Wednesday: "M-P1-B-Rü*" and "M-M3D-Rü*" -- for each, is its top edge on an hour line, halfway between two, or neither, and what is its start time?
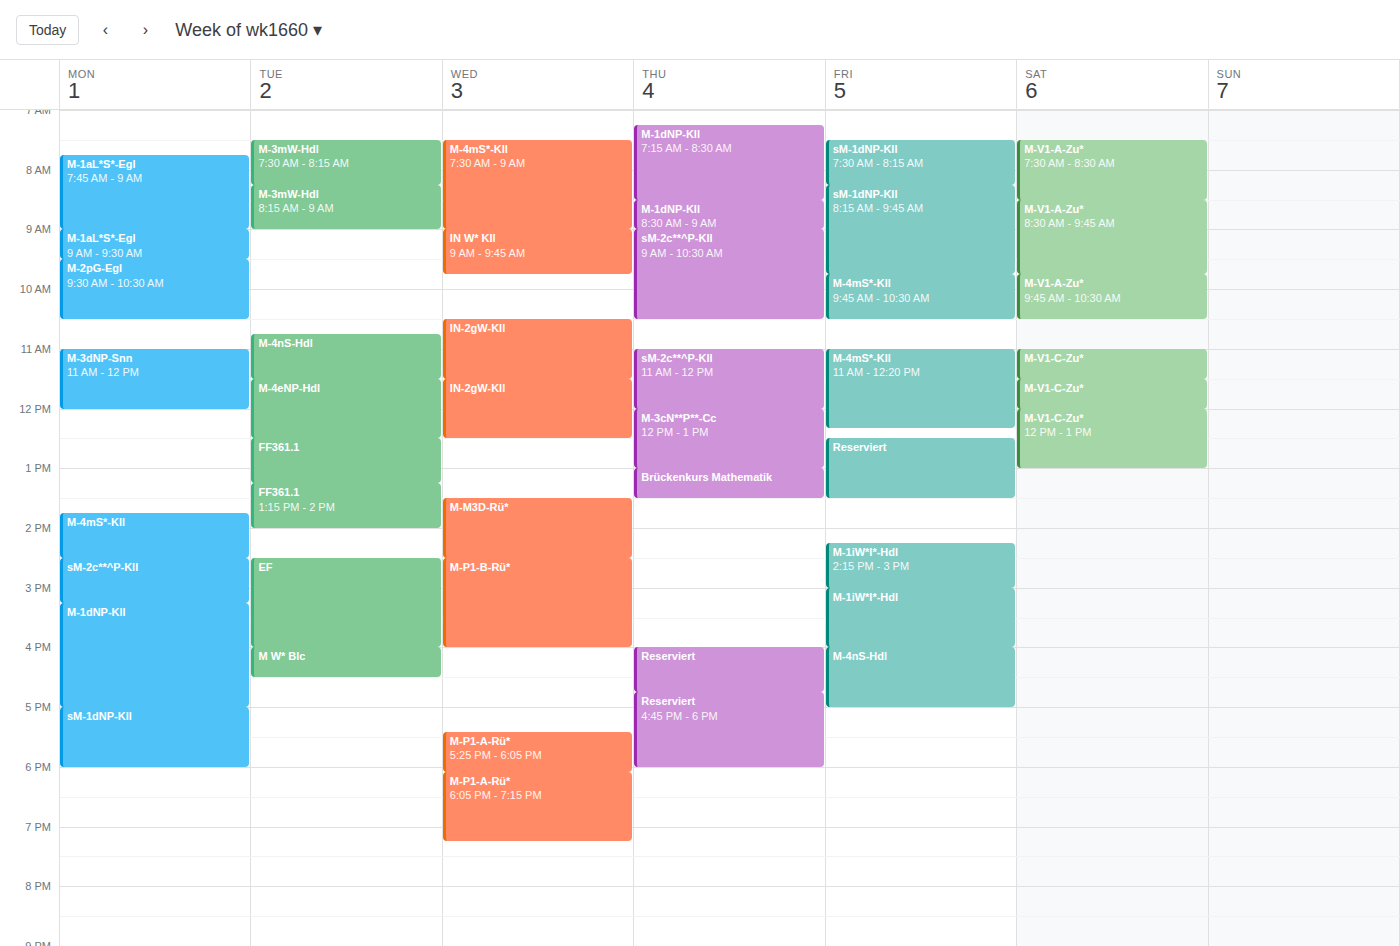
"M-P1-B-Rü*": 14:30, halfway between the 14:00 and 15:00 lines. "M-M3D-Rü*": 13:30, halfway between the 13:00 and 14:00 lines.